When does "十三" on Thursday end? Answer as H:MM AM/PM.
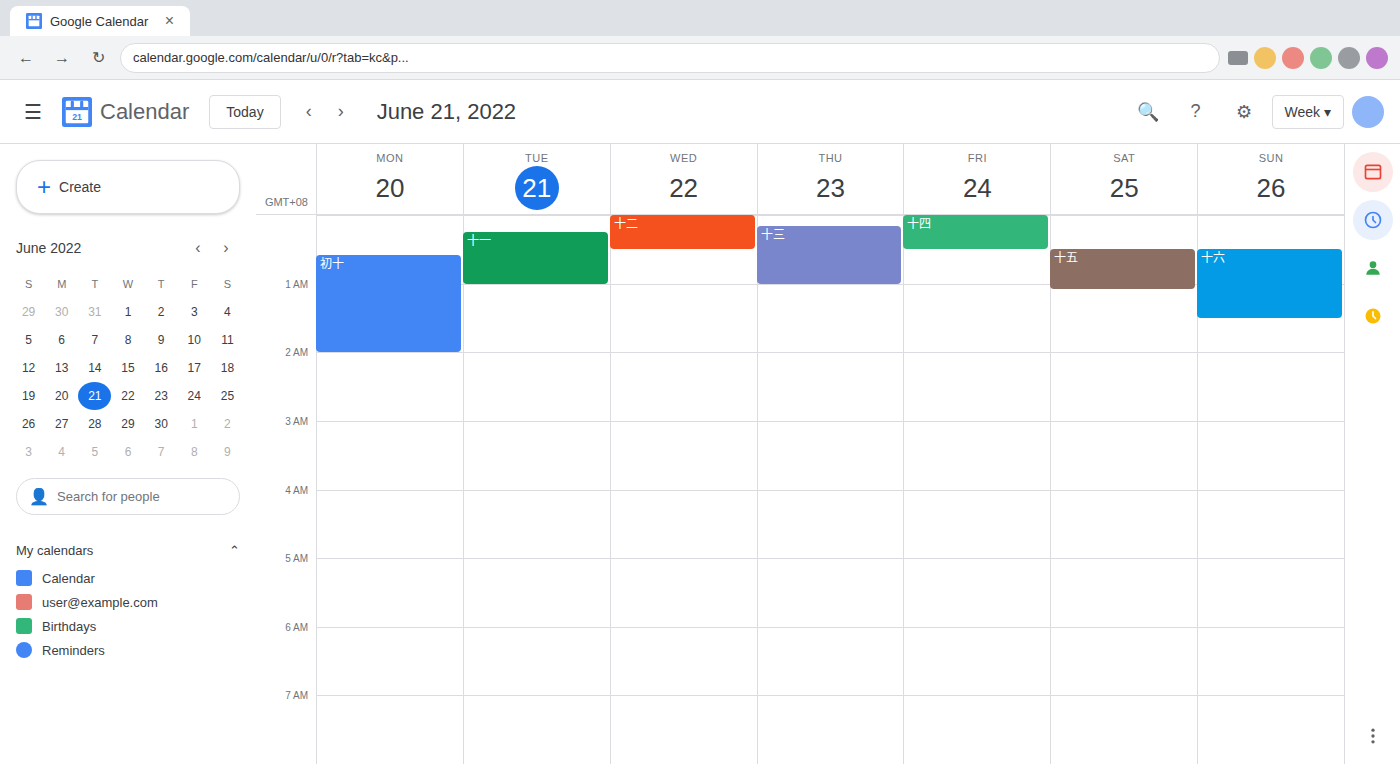
1:00 AM